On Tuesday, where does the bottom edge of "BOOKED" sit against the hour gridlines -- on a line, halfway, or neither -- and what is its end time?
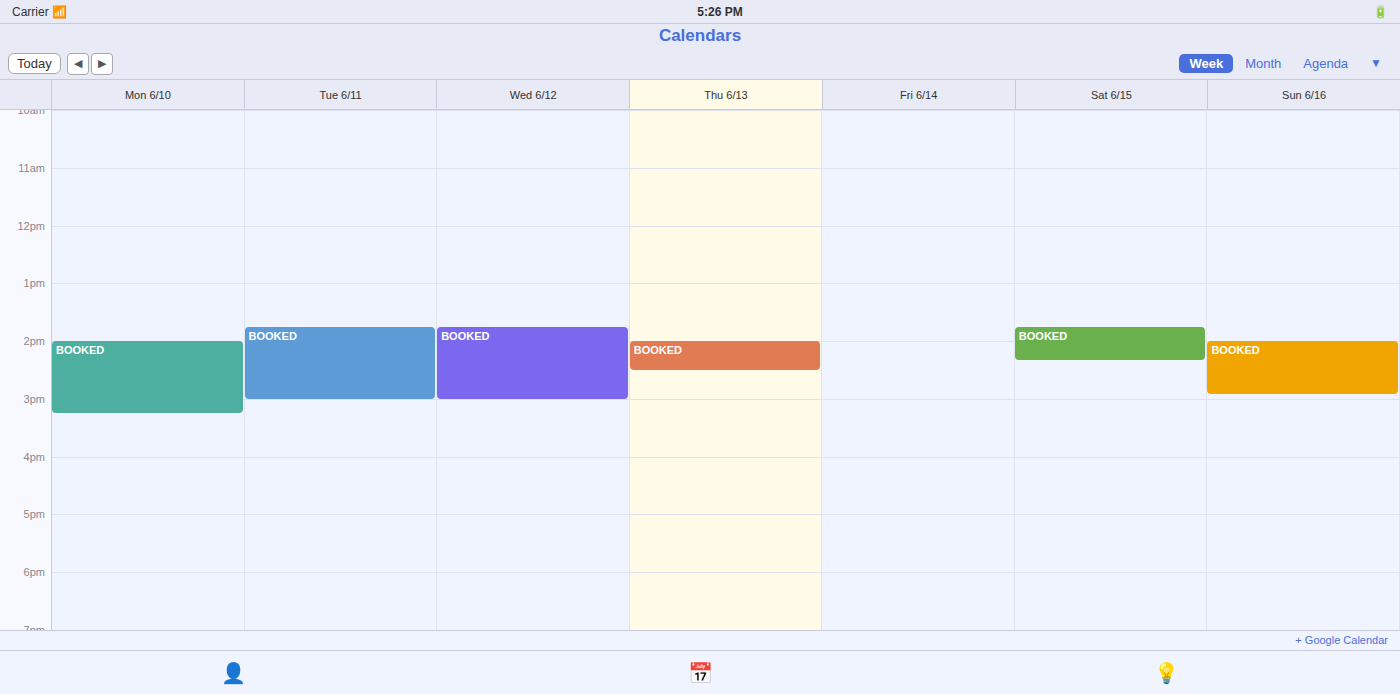
3:00 PM -- exactly on the 3 PM line.